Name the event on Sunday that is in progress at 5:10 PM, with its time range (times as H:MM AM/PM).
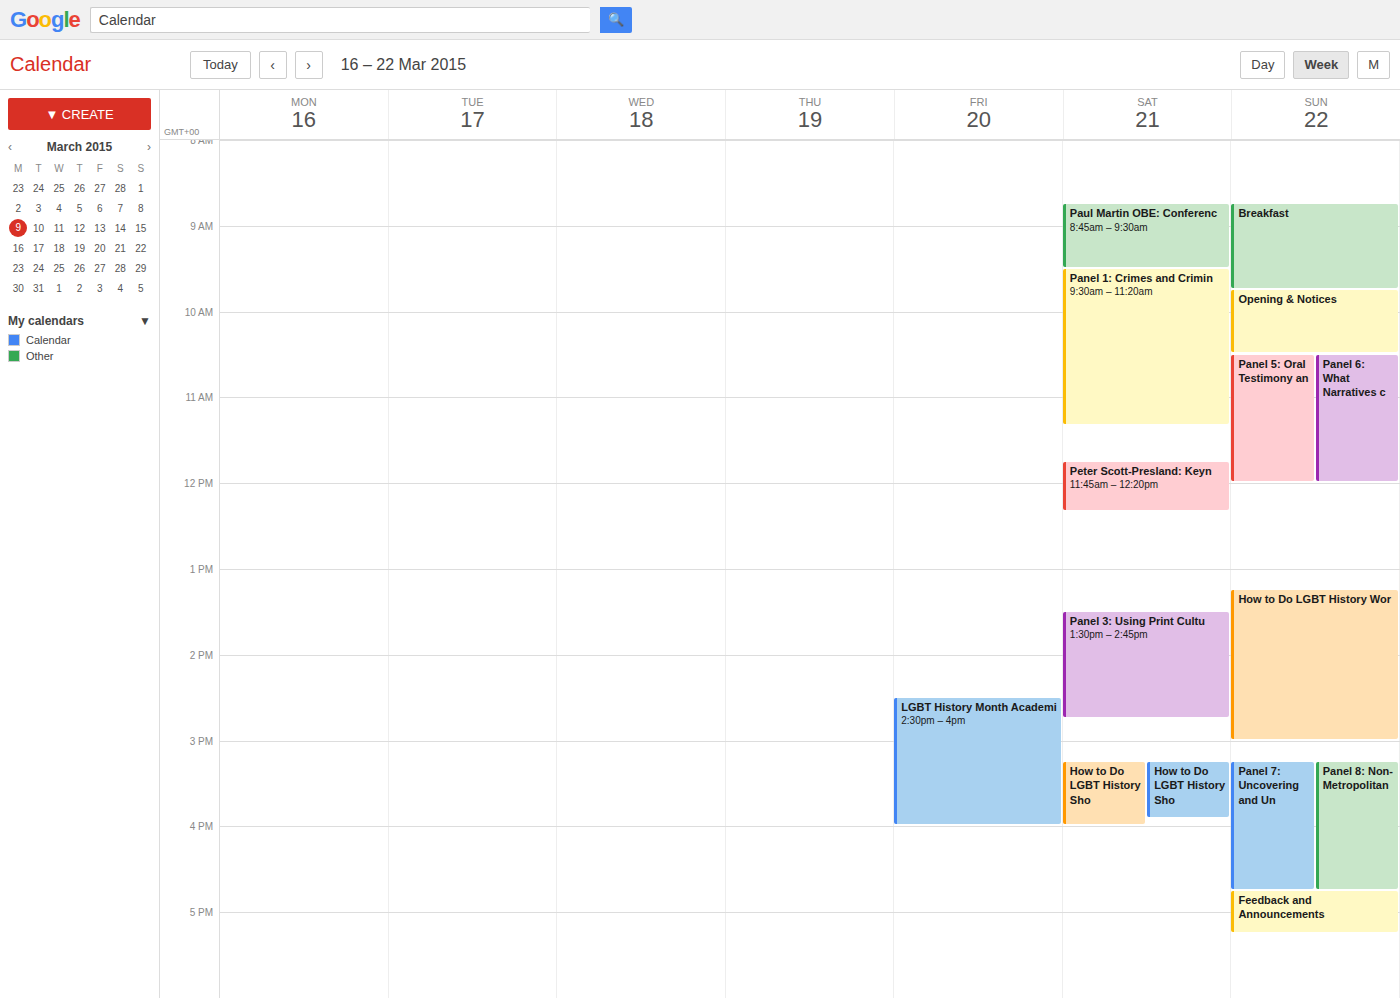
"Feedback and Announcements", 4:45 PM to 5:15 PM